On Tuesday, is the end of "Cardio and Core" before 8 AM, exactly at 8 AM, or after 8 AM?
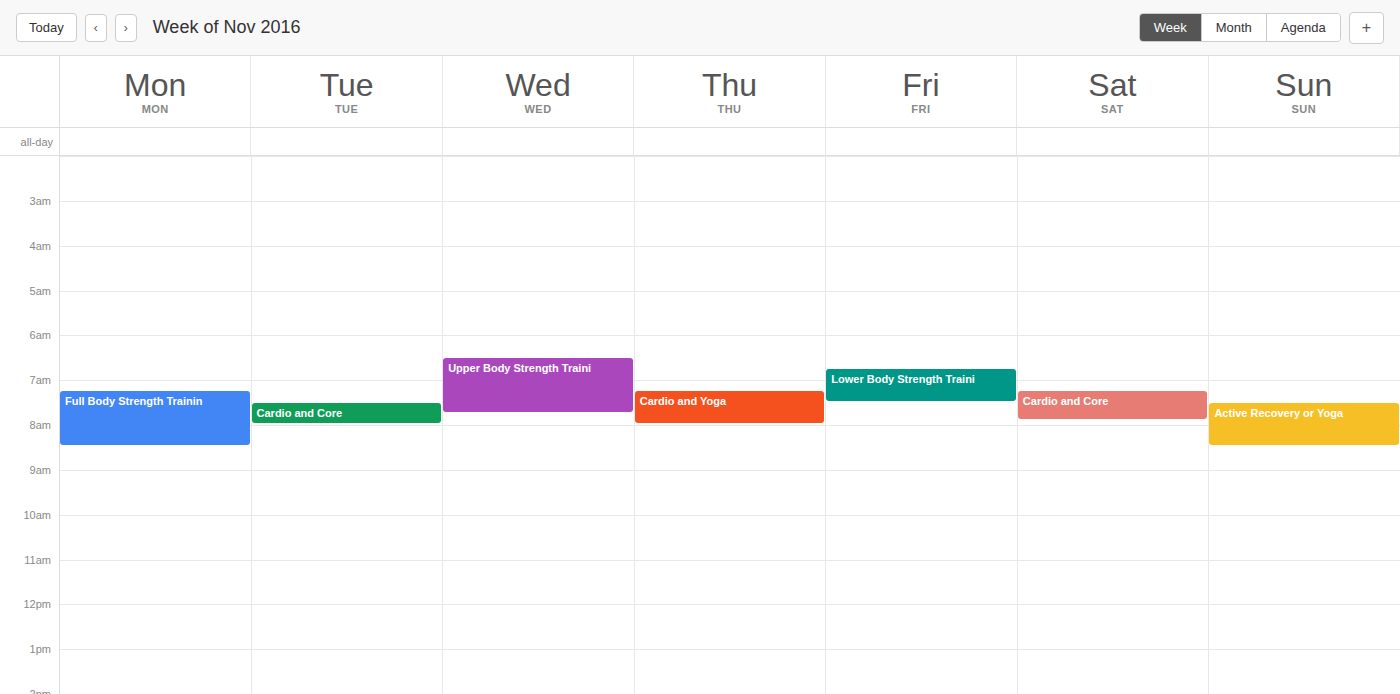
8:00 AM -- exactly at 8 AM, on the 8 AM line.